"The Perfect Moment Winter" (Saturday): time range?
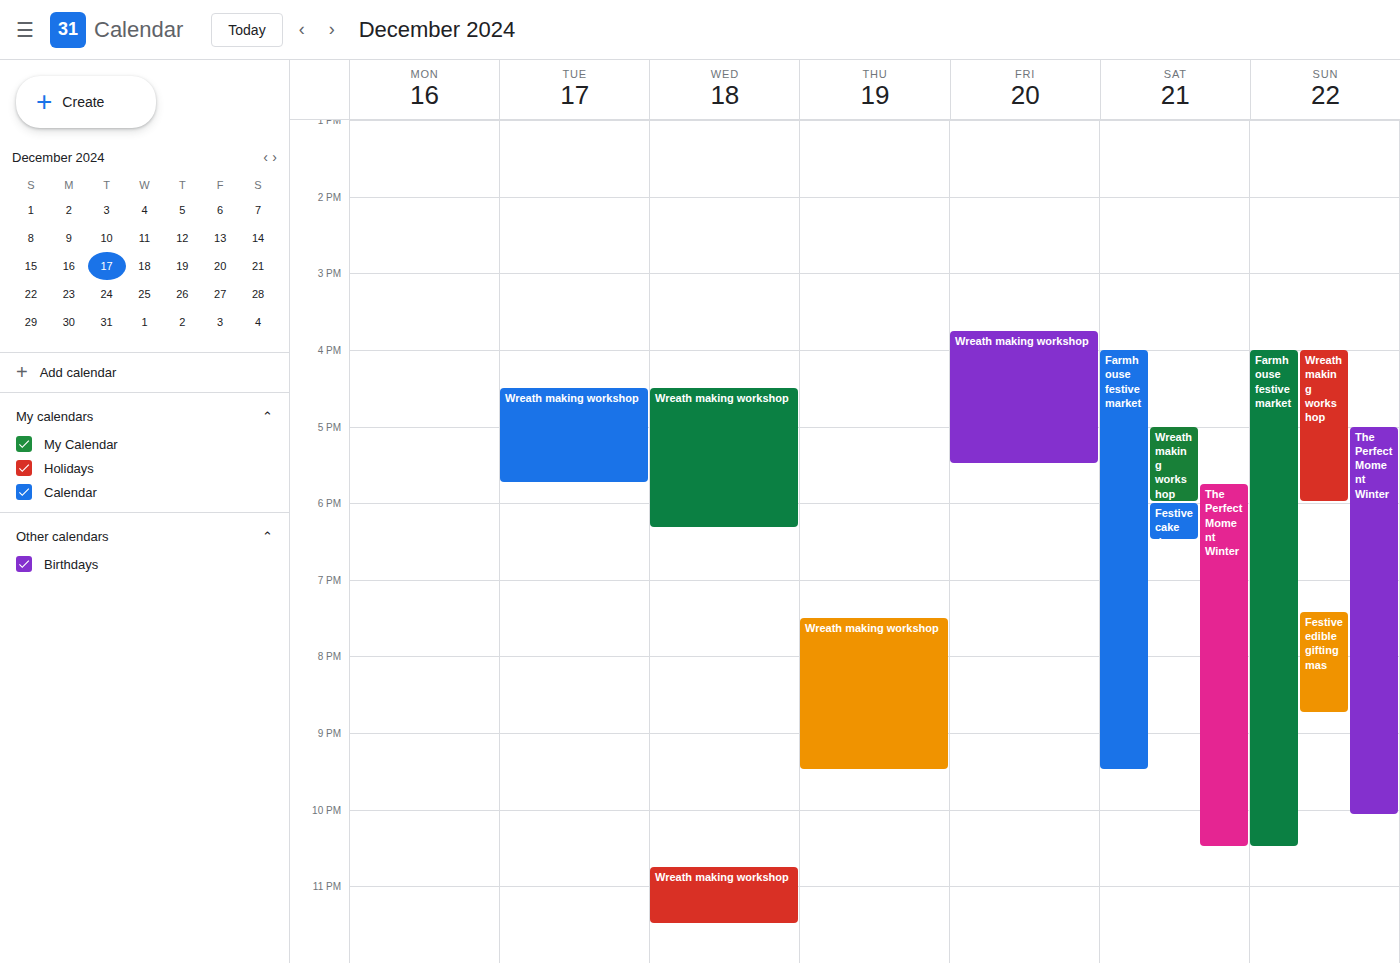
5:45 PM to 10:30 PM